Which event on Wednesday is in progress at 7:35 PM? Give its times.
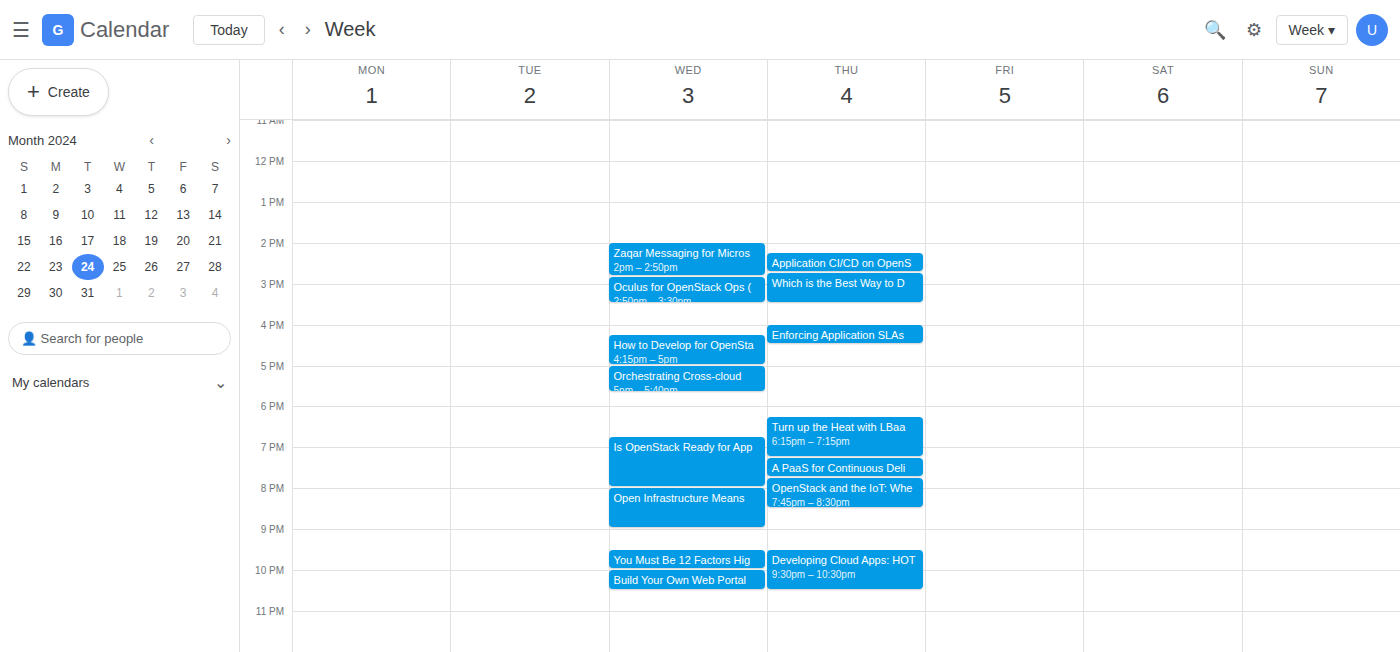
"Is OpenStack Ready for App", 6:45 PM to 8:00 PM